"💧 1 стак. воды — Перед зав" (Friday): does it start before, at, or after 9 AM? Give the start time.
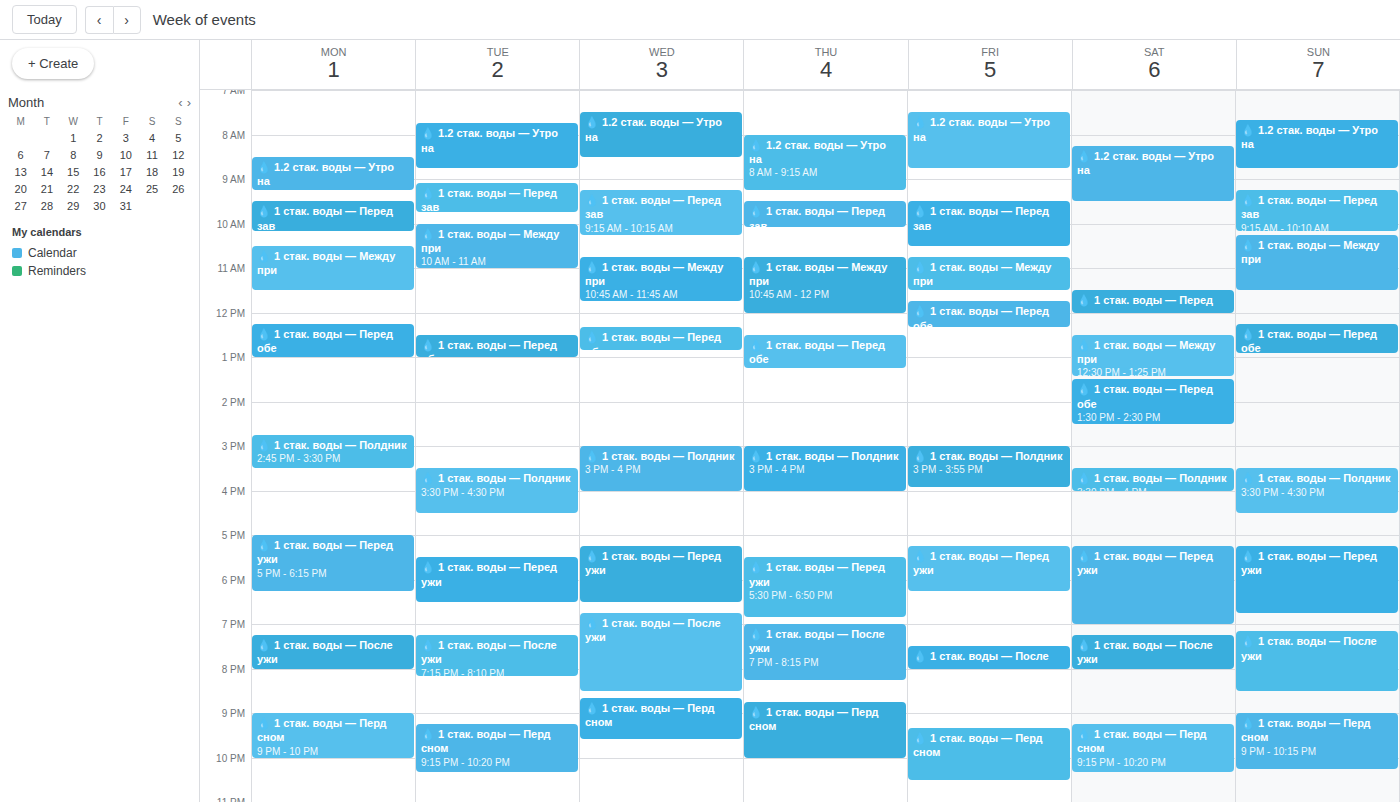
9:30 AM -- after 9 AM, 30 minutes below the 9 AM line.